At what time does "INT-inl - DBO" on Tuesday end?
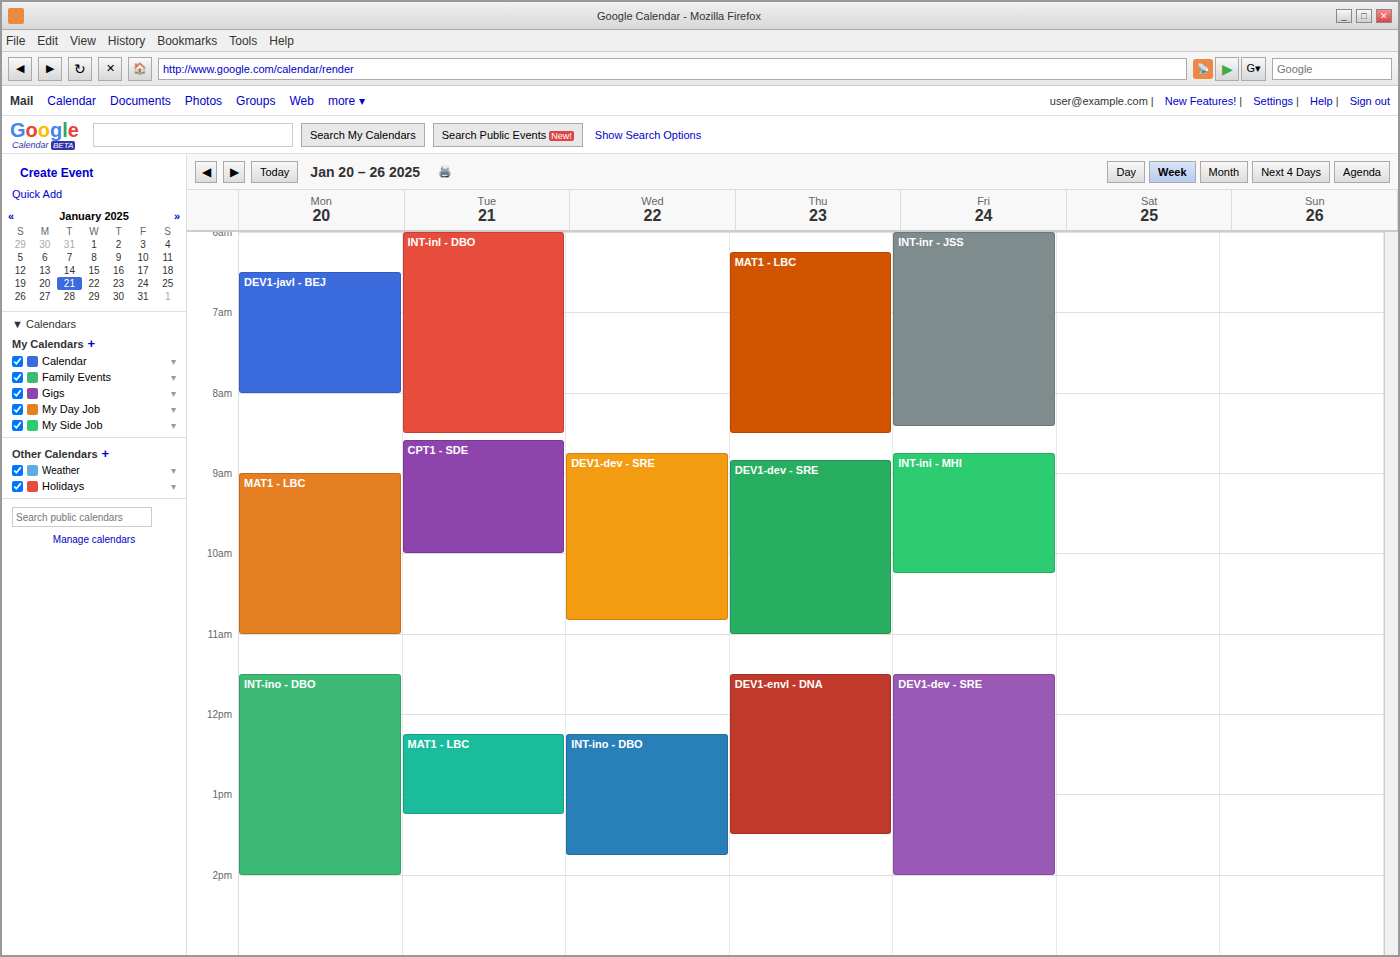
8:30 AM